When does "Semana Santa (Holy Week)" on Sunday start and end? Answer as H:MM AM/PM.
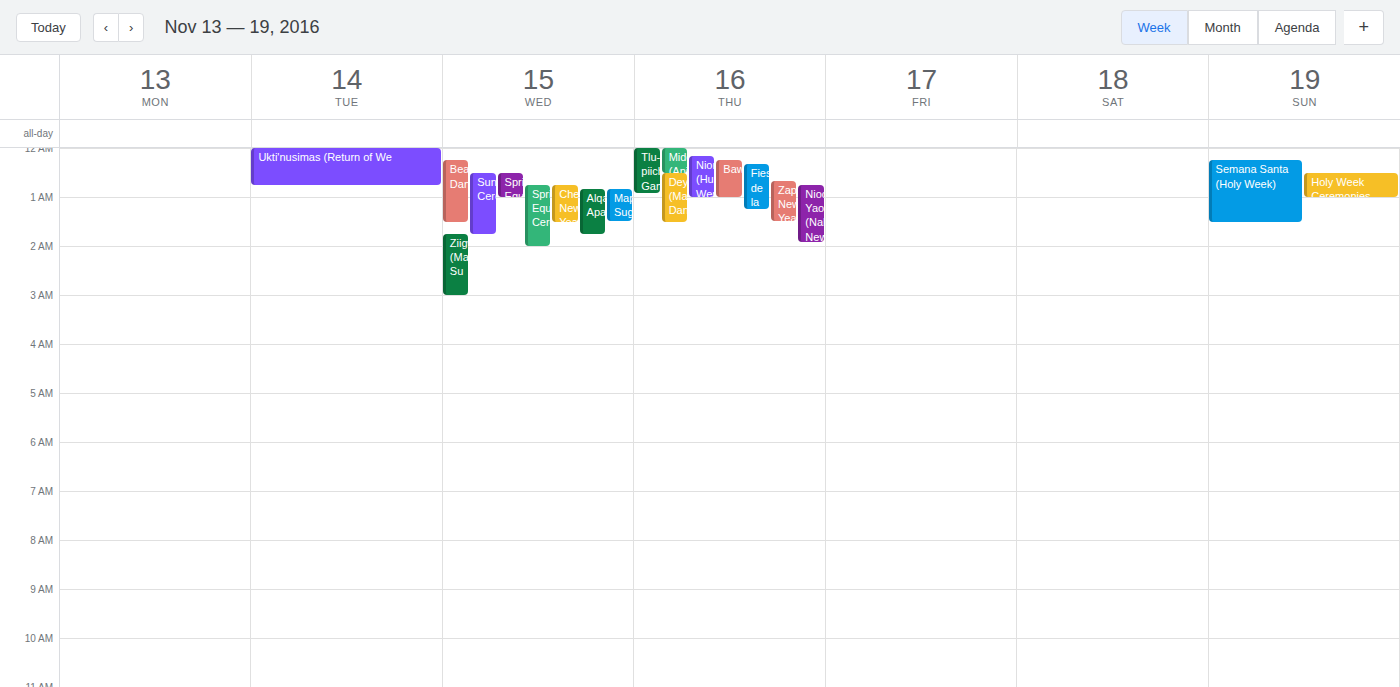
12:15 AM to 1:30 AM